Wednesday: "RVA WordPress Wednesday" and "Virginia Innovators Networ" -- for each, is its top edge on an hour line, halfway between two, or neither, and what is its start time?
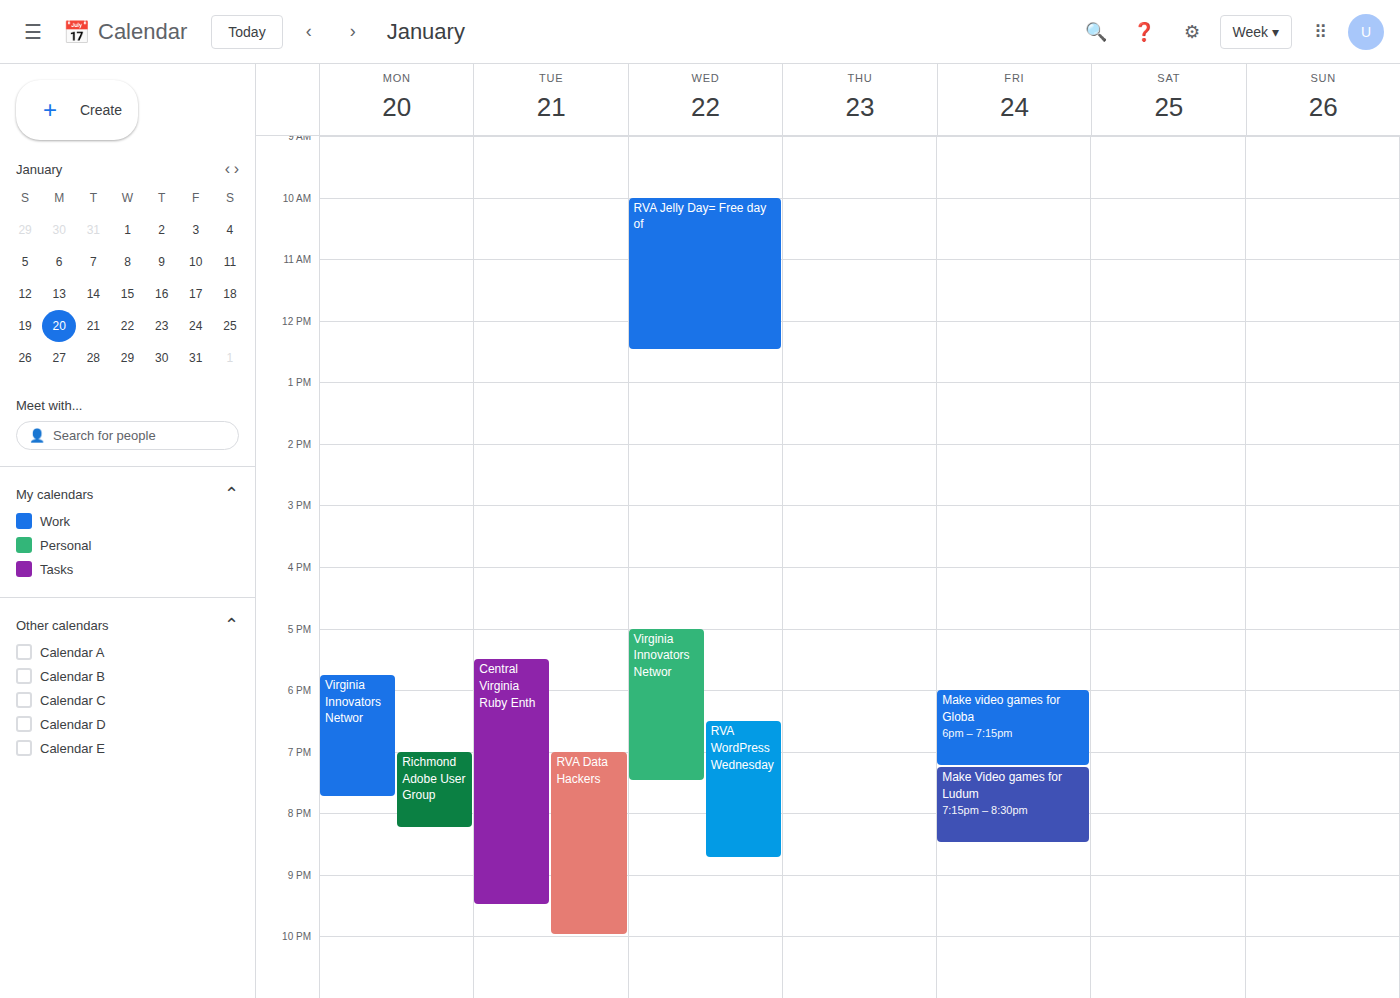
"RVA WordPress Wednesday": 6:30 PM, halfway between the 6 PM and 7 PM lines. "Virginia Innovators Networ": 5:00 PM, exactly on the 5 PM line.